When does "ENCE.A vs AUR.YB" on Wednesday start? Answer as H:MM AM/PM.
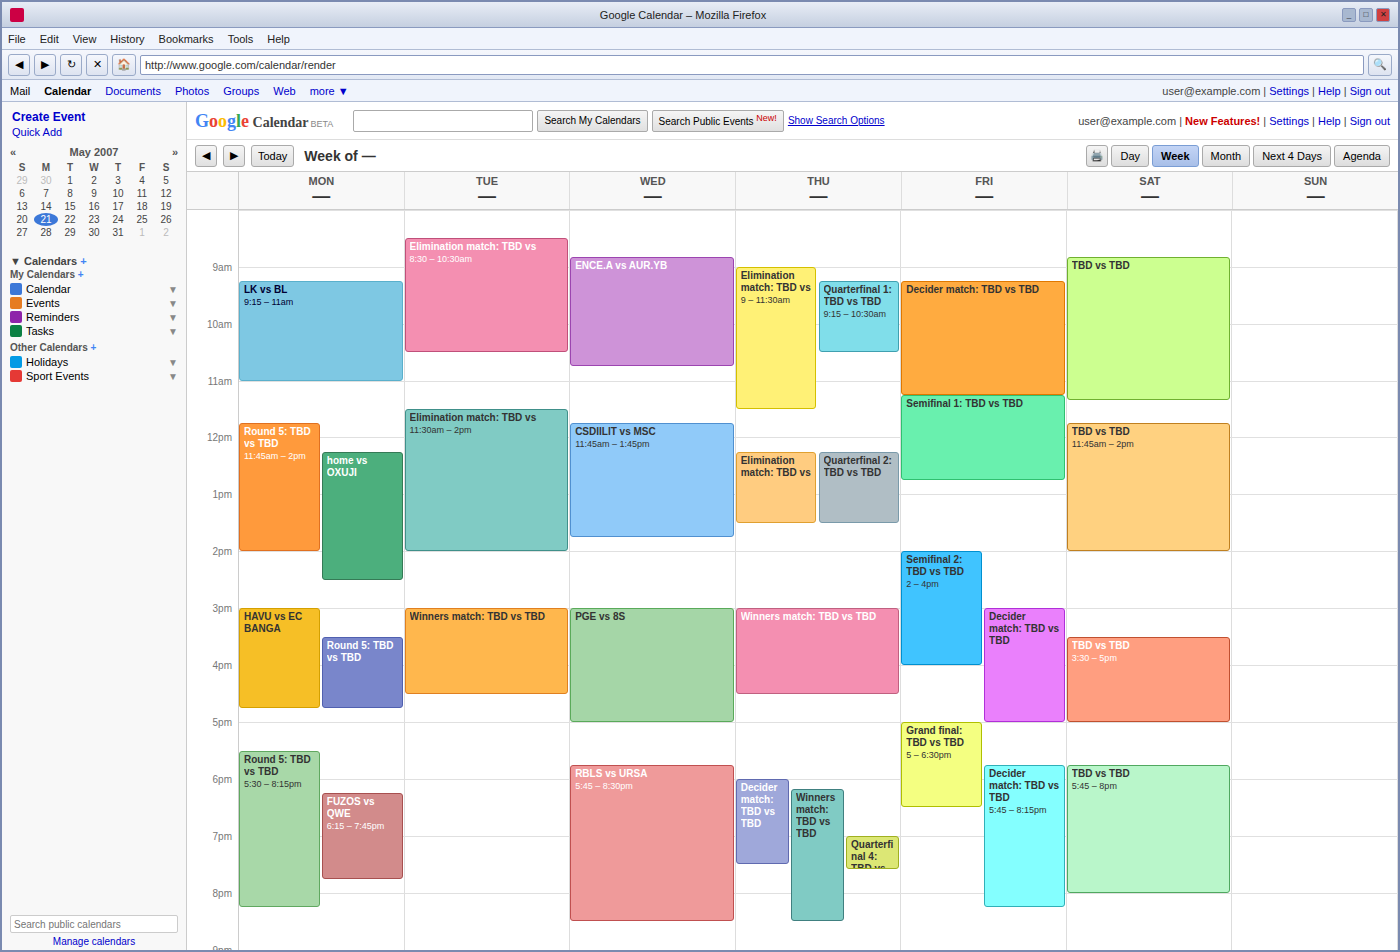
8:50 AM